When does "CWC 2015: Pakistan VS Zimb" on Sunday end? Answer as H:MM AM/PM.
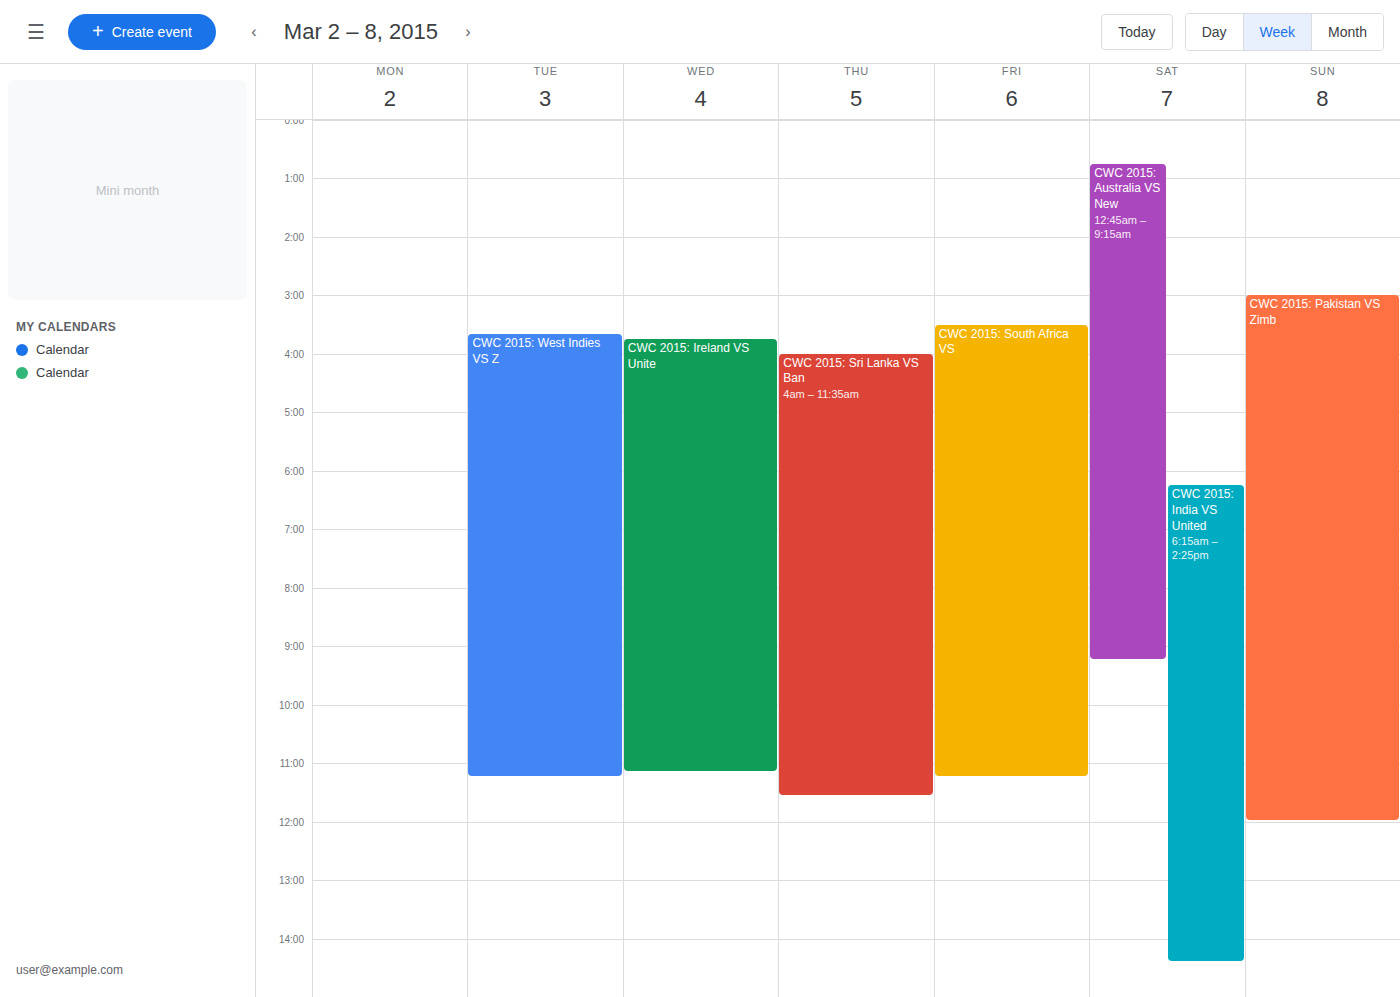
12:00 PM